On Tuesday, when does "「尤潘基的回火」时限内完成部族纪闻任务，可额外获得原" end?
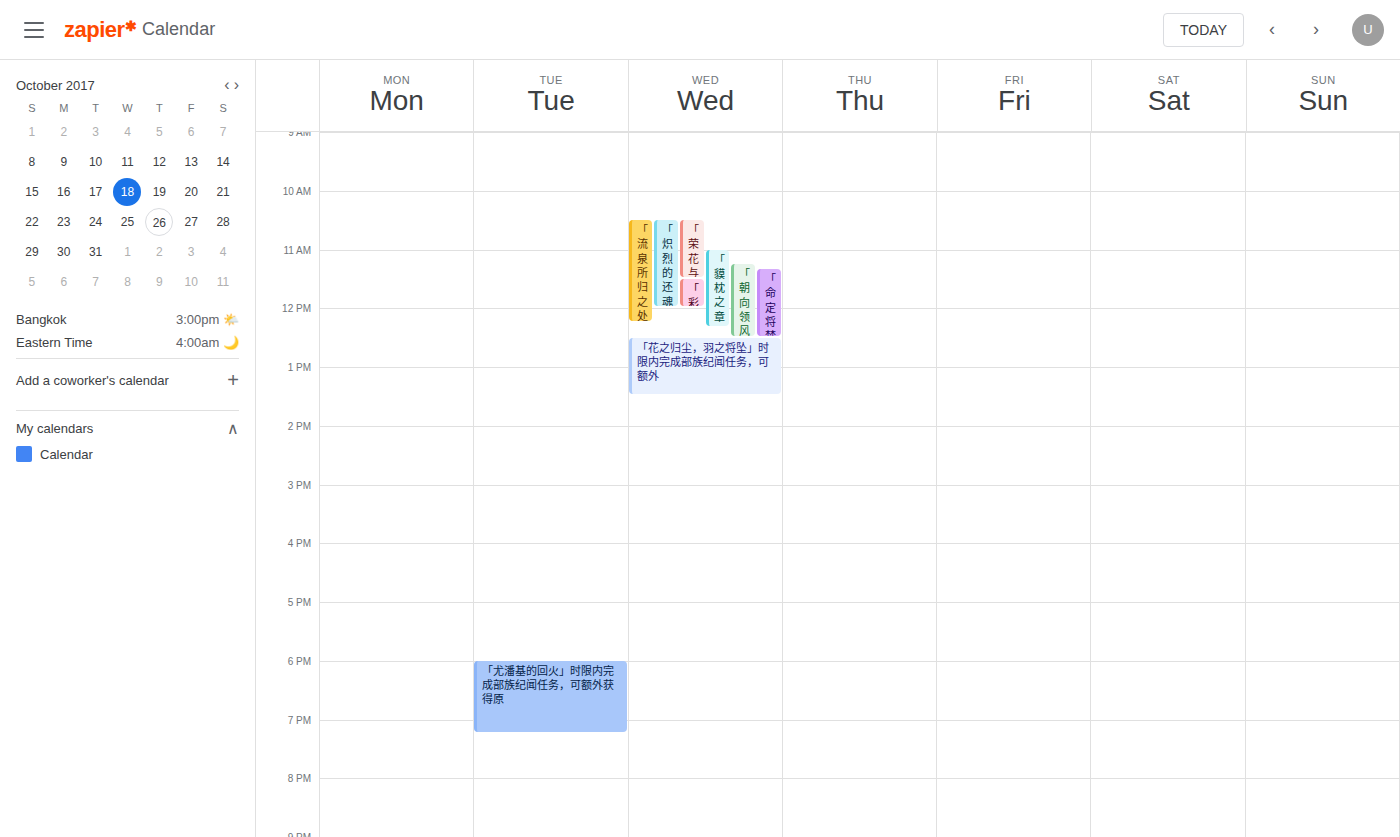
7:15 PM